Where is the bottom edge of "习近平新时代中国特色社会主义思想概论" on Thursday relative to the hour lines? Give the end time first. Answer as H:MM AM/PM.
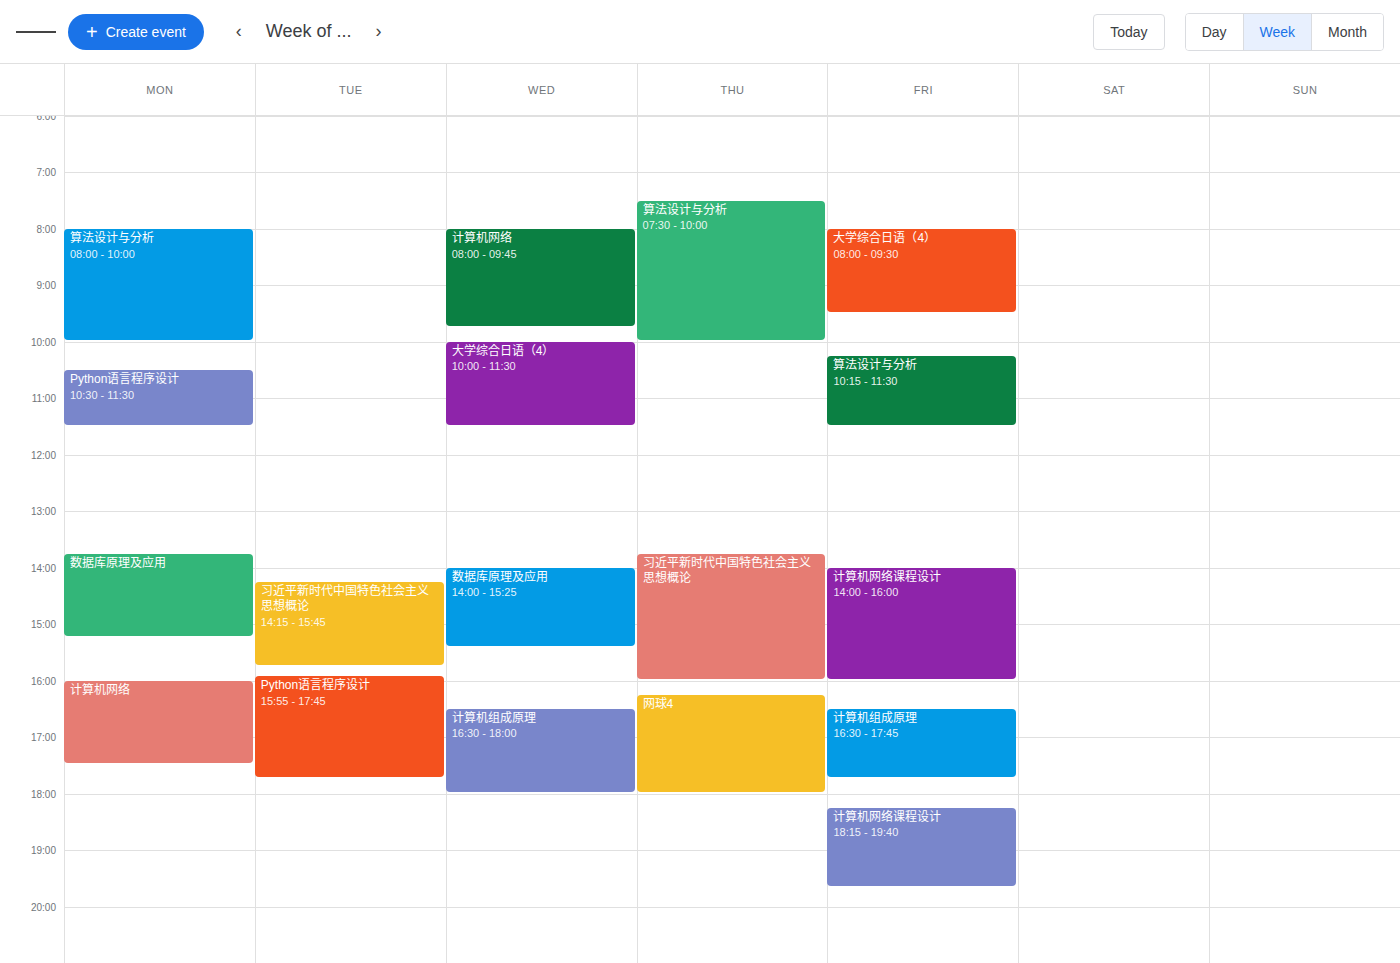
4:00 PM -- exactly on the 4 PM line.